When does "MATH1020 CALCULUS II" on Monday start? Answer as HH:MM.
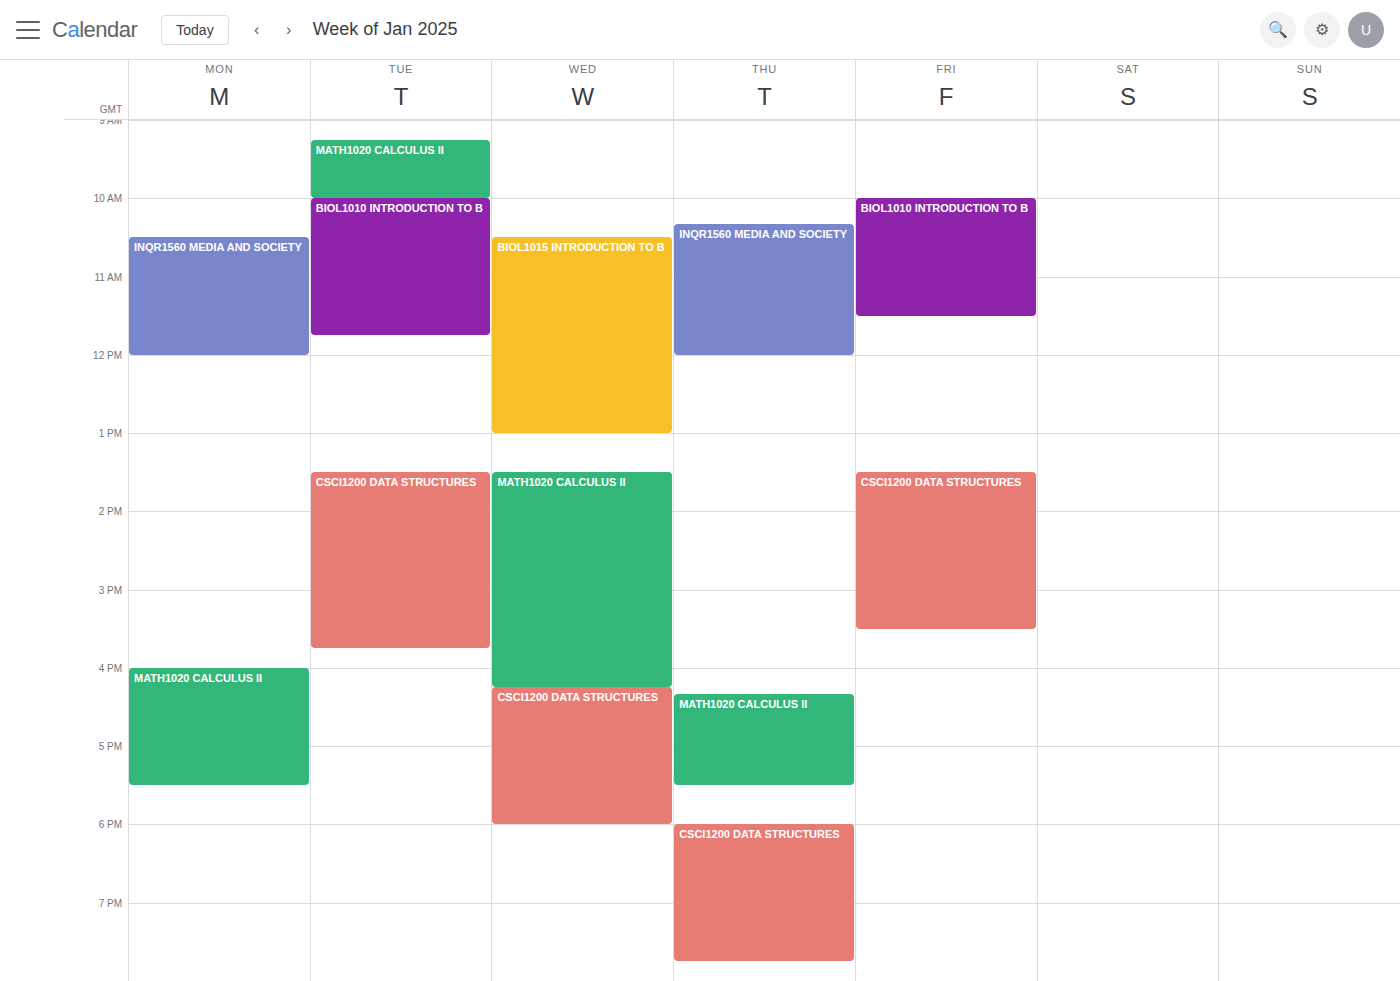
16:00